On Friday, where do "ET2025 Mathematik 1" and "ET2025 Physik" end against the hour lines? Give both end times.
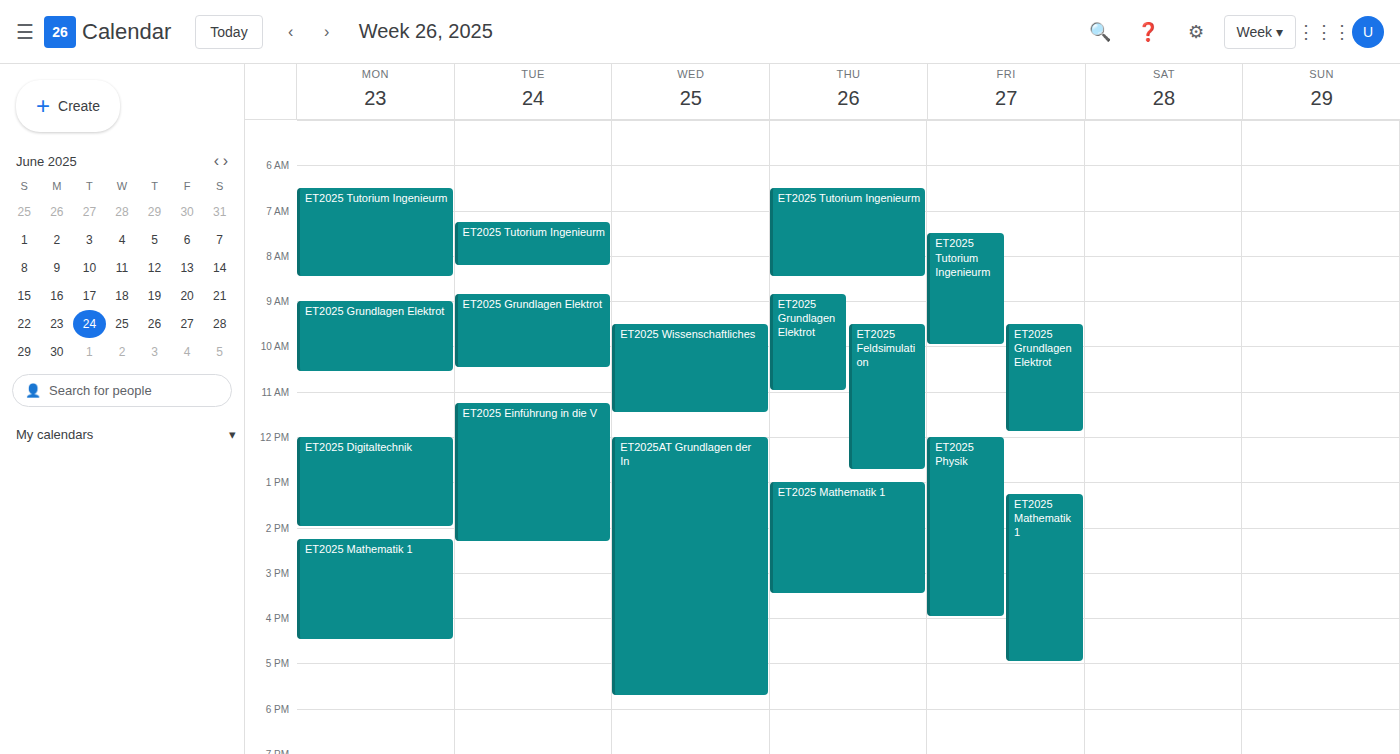
"ET2025 Mathematik 1": 5:00 PM, exactly on the 5 PM line. "ET2025 Physik": 4:00 PM, exactly on the 4 PM line.